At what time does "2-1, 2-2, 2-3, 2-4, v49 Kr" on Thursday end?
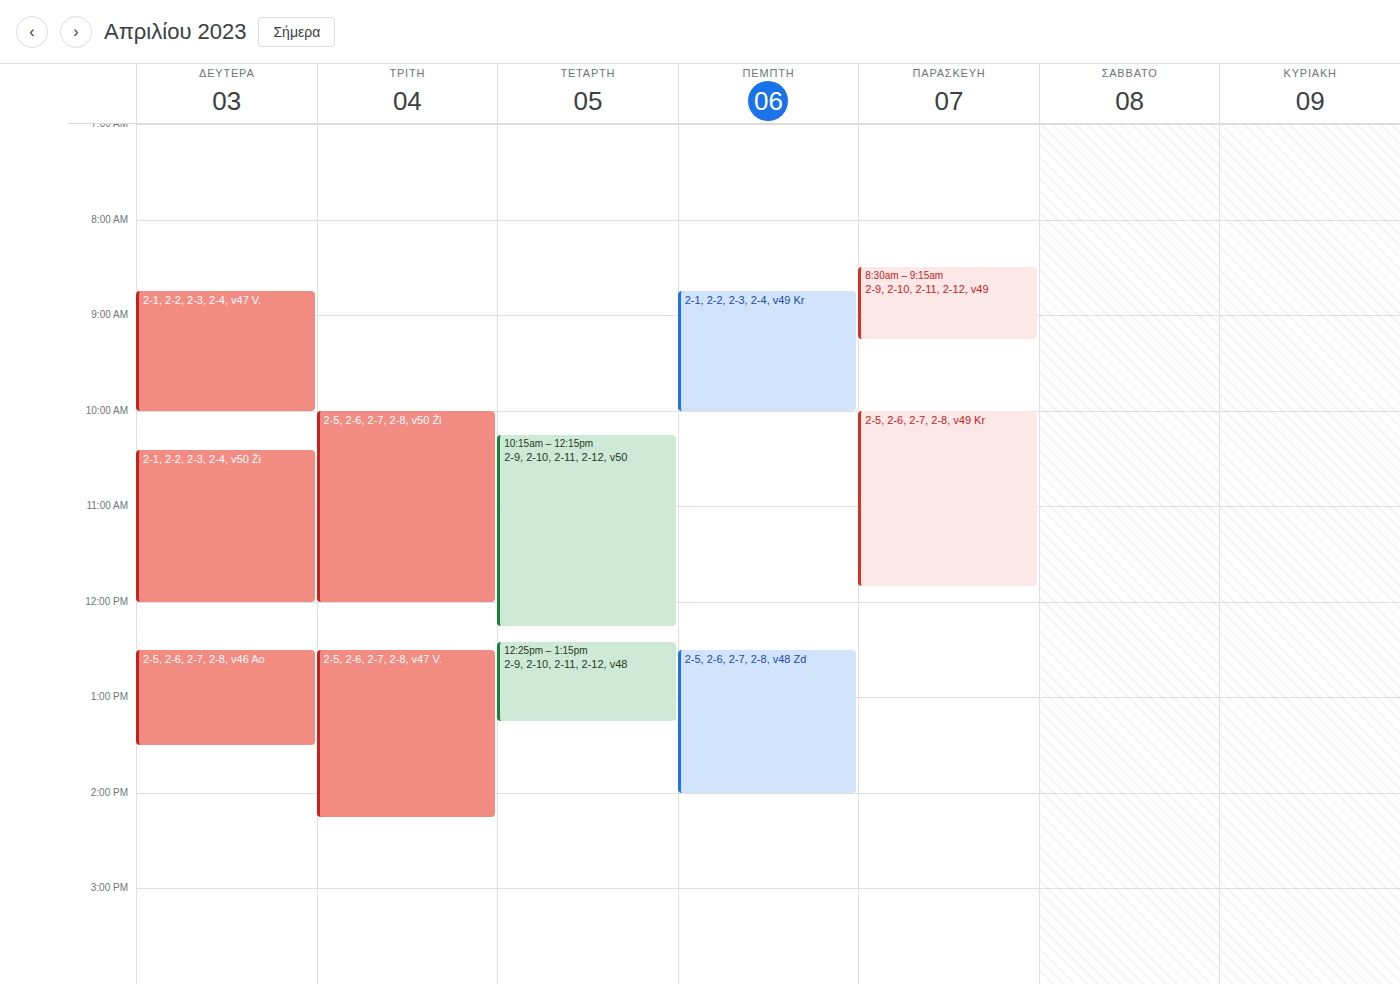
10:00 AM